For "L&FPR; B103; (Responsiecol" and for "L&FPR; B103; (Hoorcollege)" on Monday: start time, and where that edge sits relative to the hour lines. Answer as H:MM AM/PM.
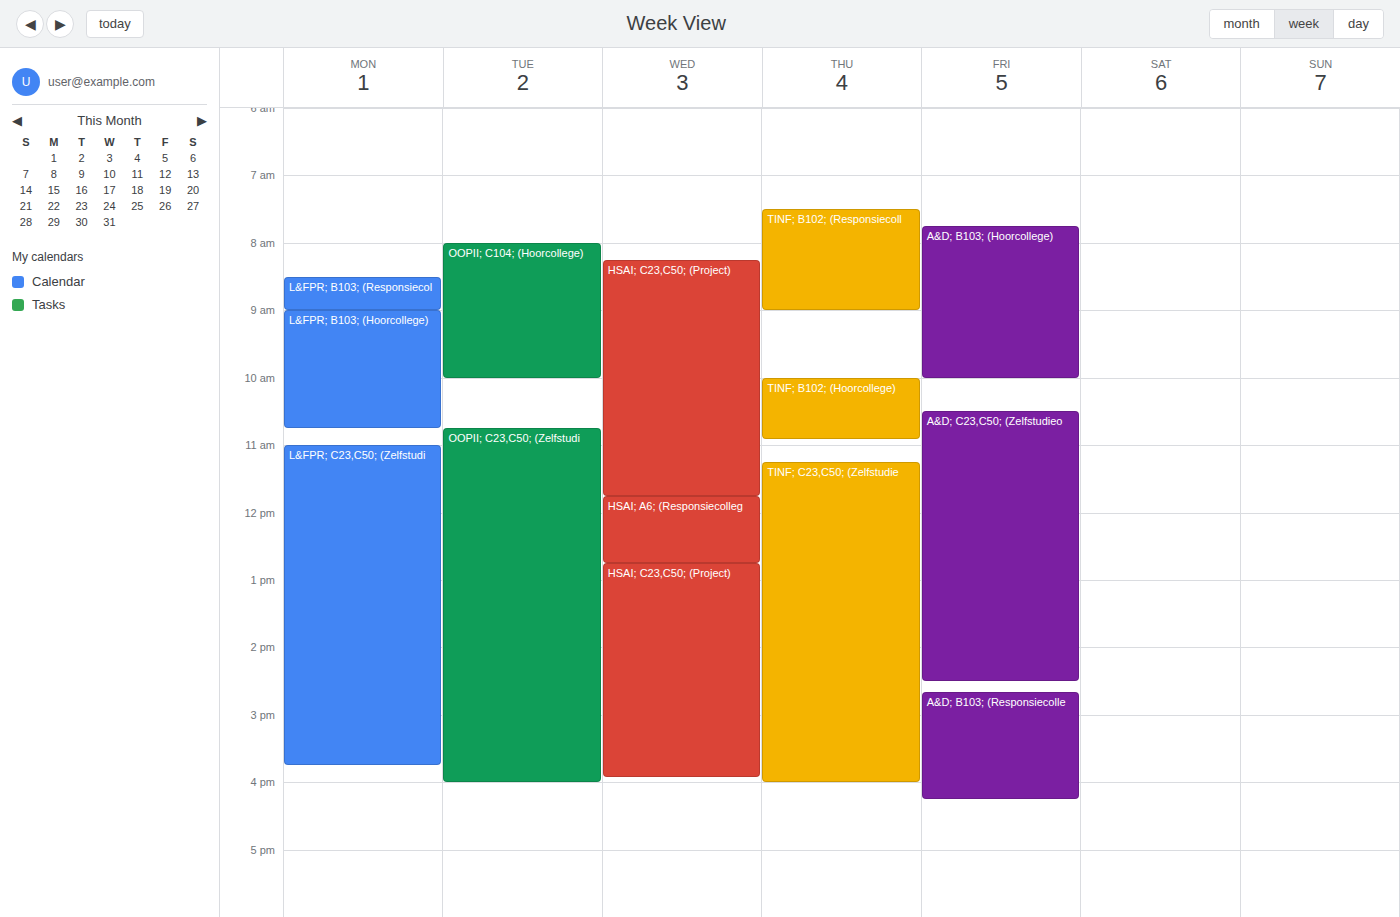
"L&FPR; B103; (Responsiecol": 8:30 AM, halfway between the 8 AM and 9 AM lines. "L&FPR; B103; (Hoorcollege)": 9:00 AM, exactly on the 9 AM line.